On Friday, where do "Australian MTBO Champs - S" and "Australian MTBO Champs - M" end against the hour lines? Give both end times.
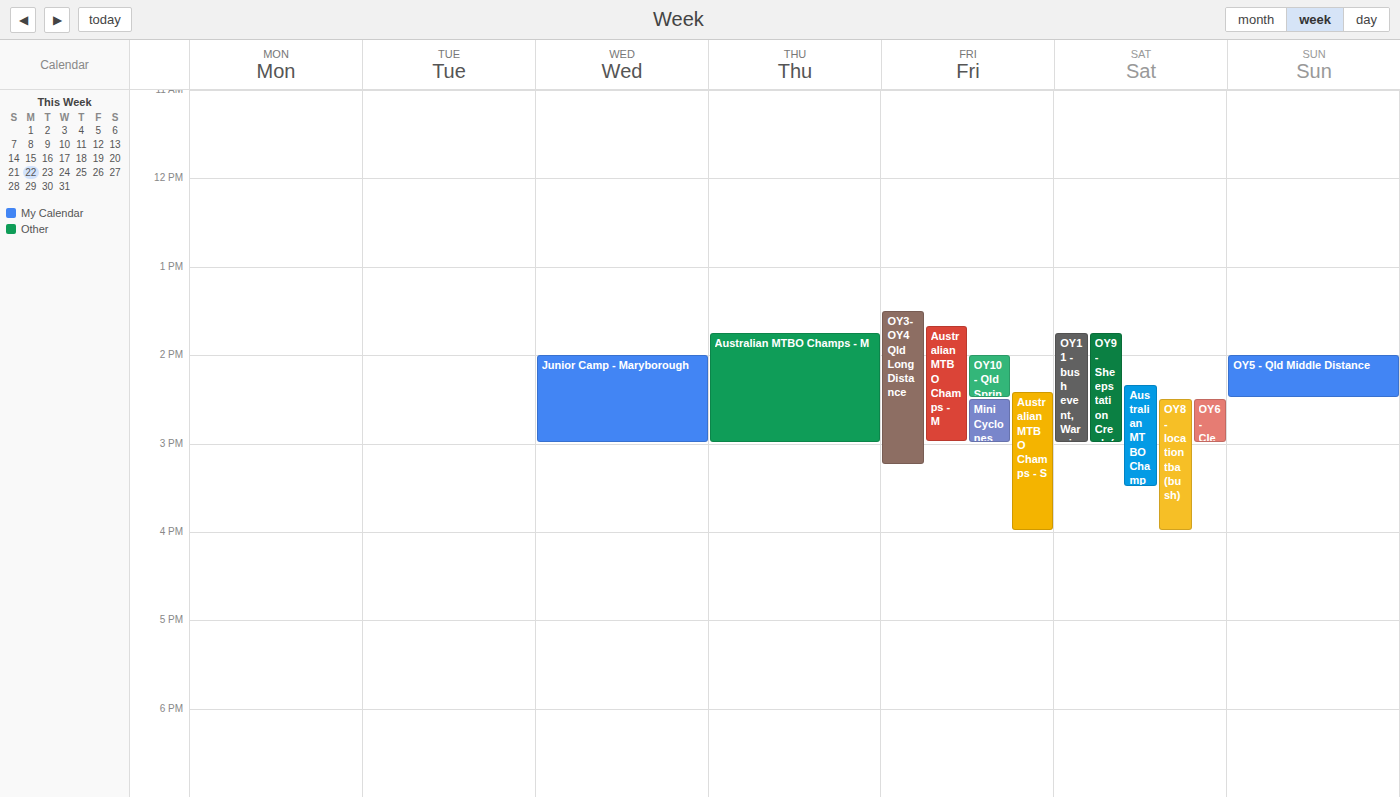
"Australian MTBO Champs - S": 4:00 PM, exactly on the 4 PM line. "Australian MTBO Champs - M": 3:00 PM, exactly on the 3 PM line.